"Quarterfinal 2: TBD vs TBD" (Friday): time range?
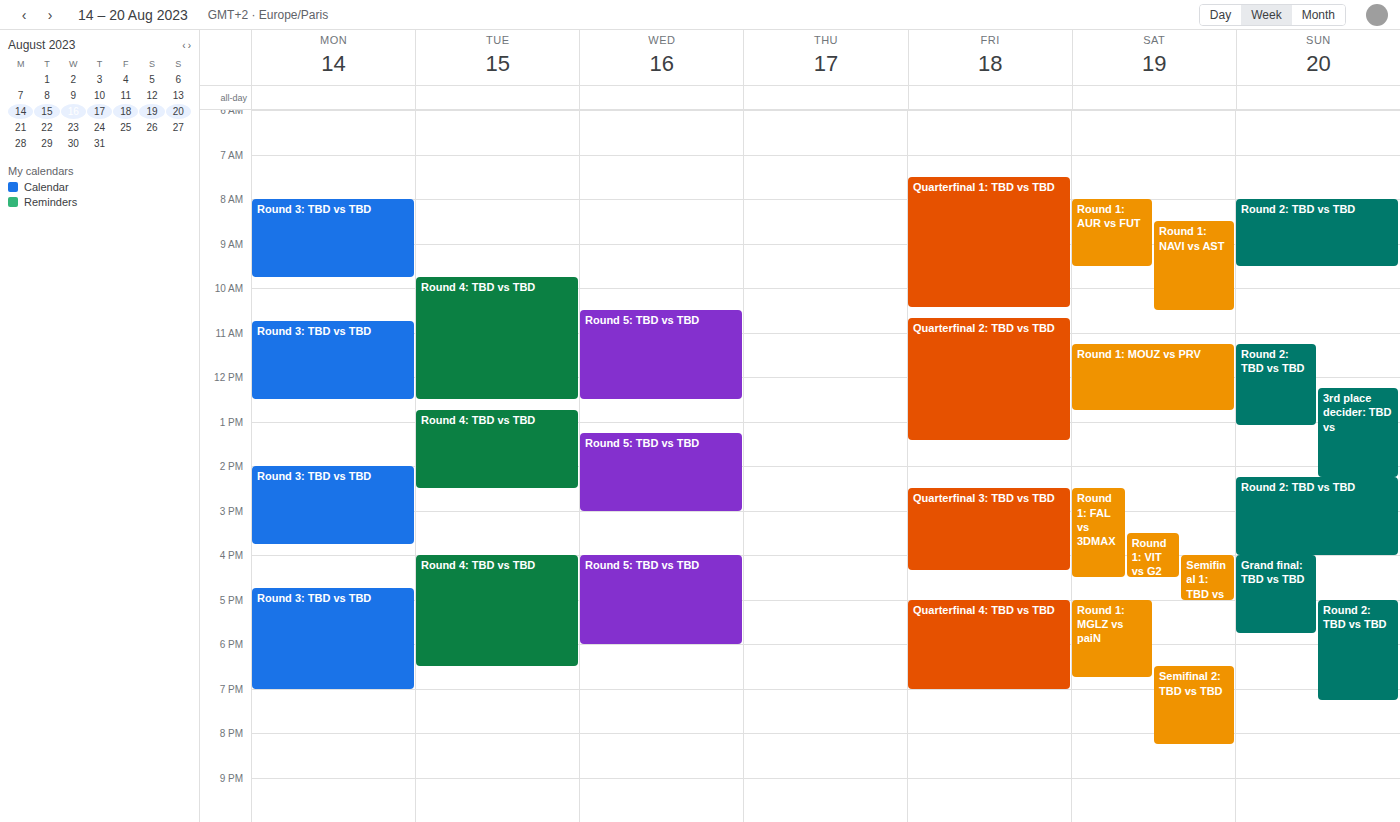
10:40 AM to 1:25 PM